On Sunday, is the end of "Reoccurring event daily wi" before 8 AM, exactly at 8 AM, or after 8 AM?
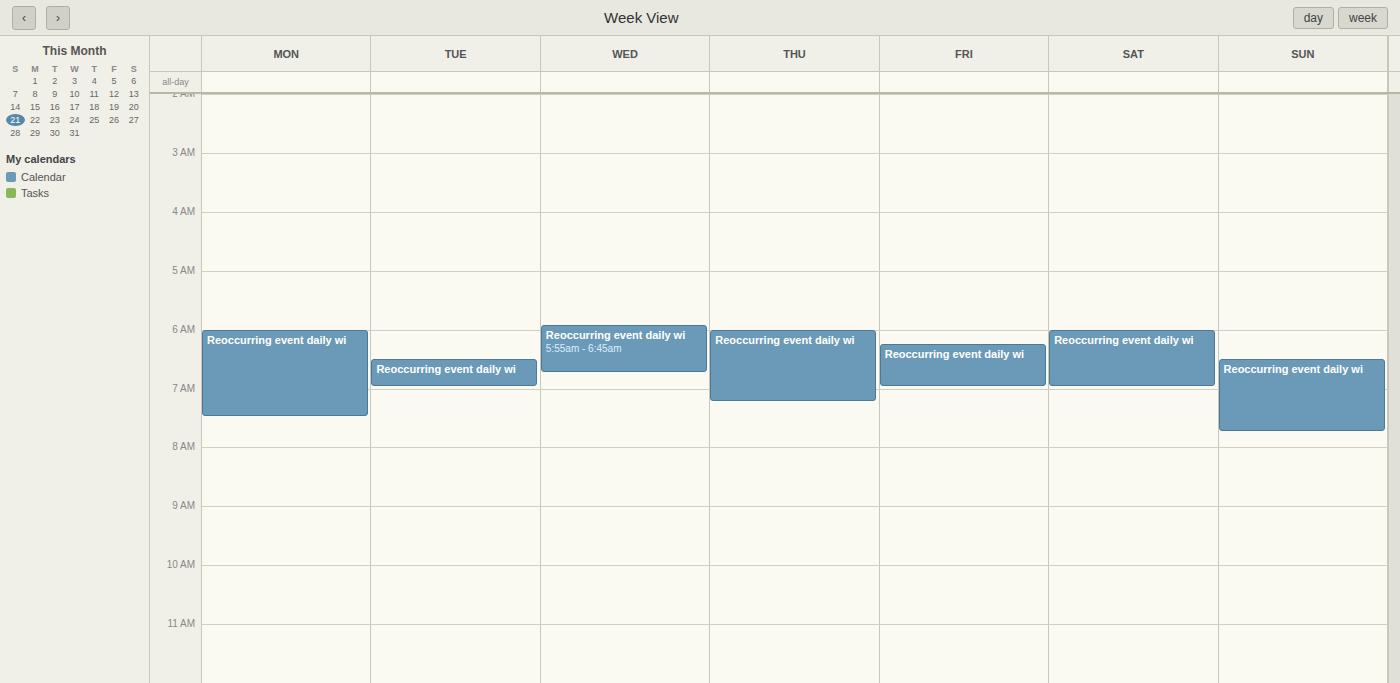
7:45 AM -- before 8 AM, 15 minutes above the 8 AM line.